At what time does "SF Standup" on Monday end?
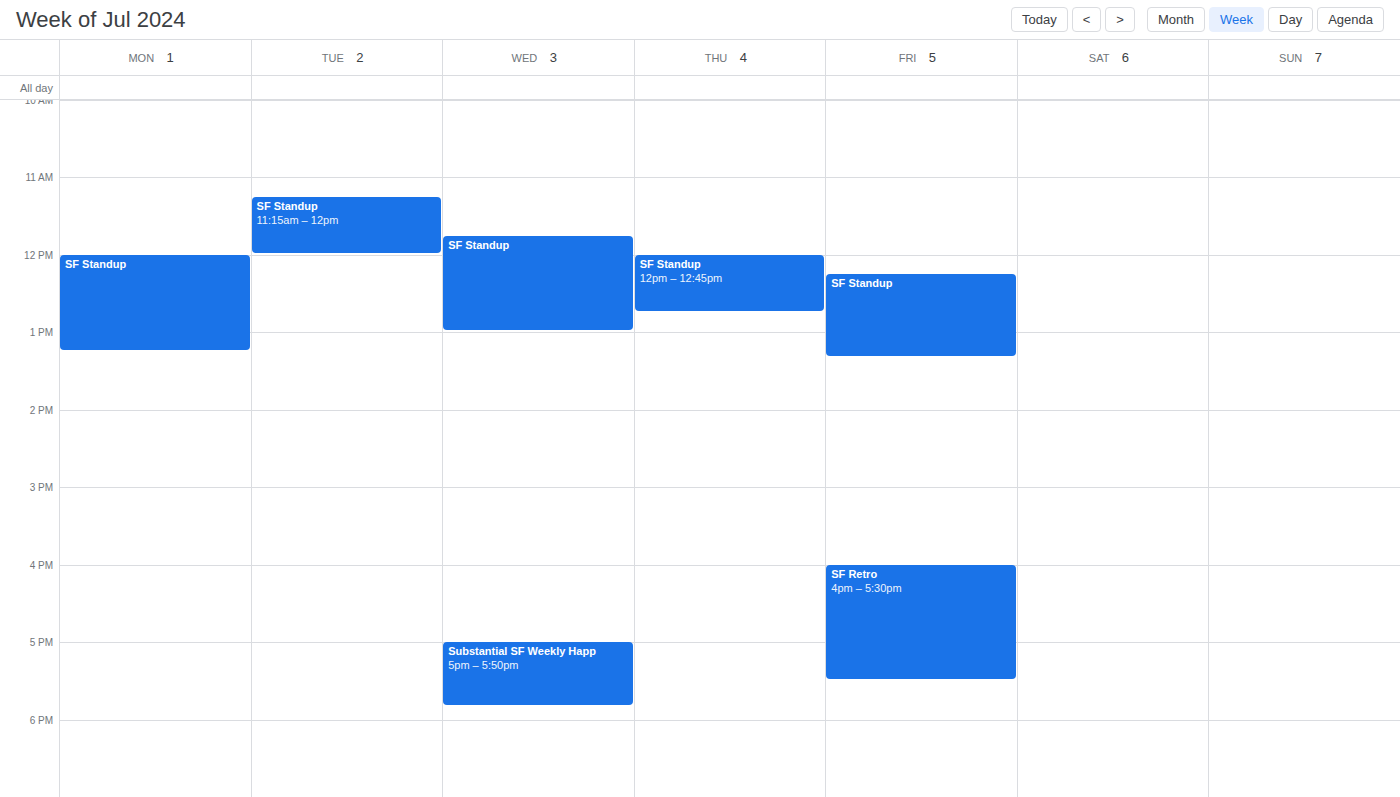
1:15 PM